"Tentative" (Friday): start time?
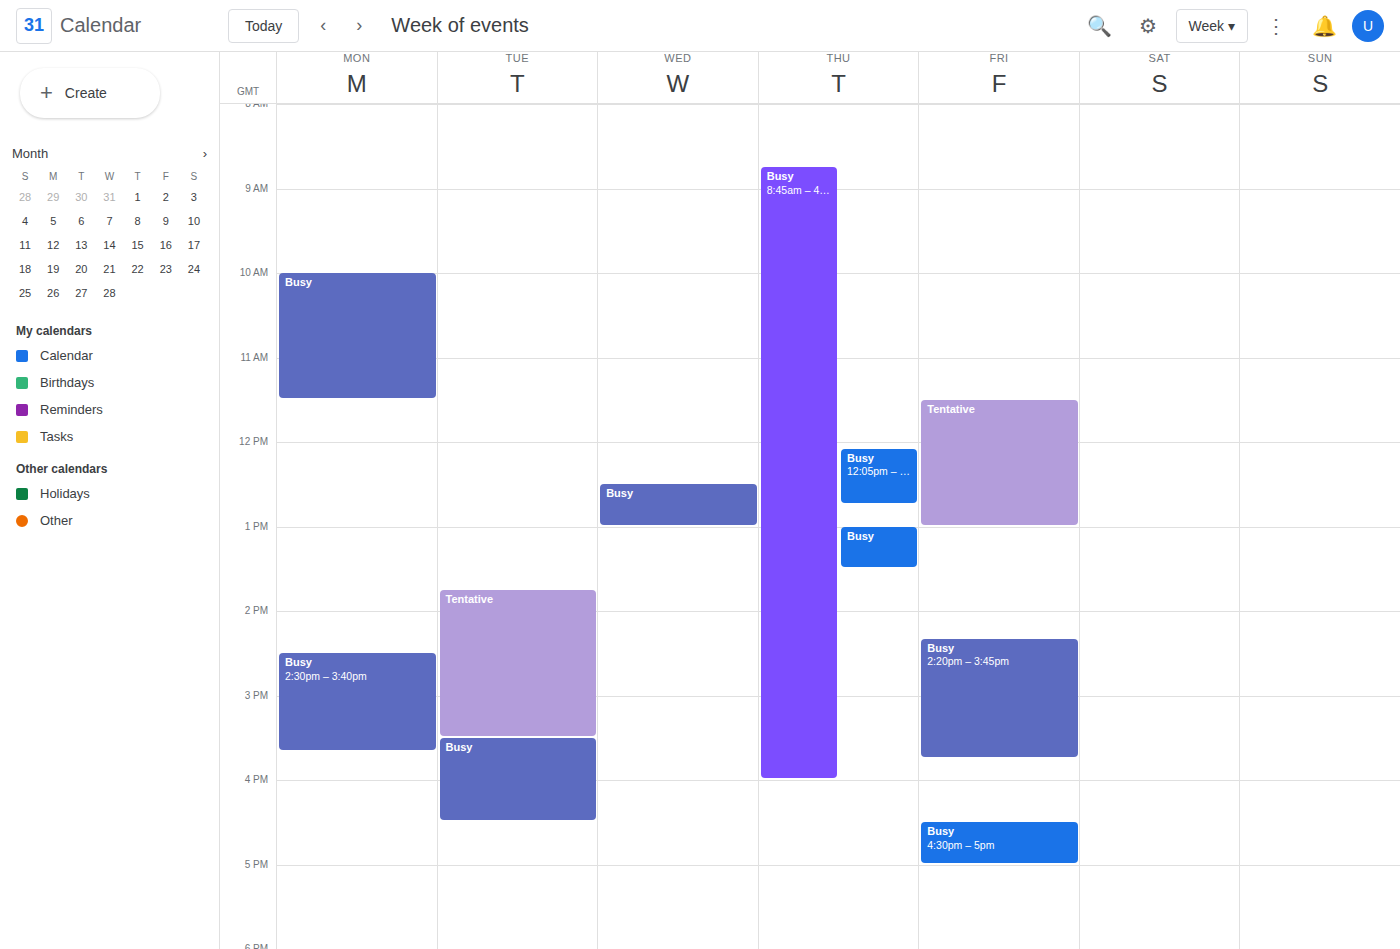
11:30 AM